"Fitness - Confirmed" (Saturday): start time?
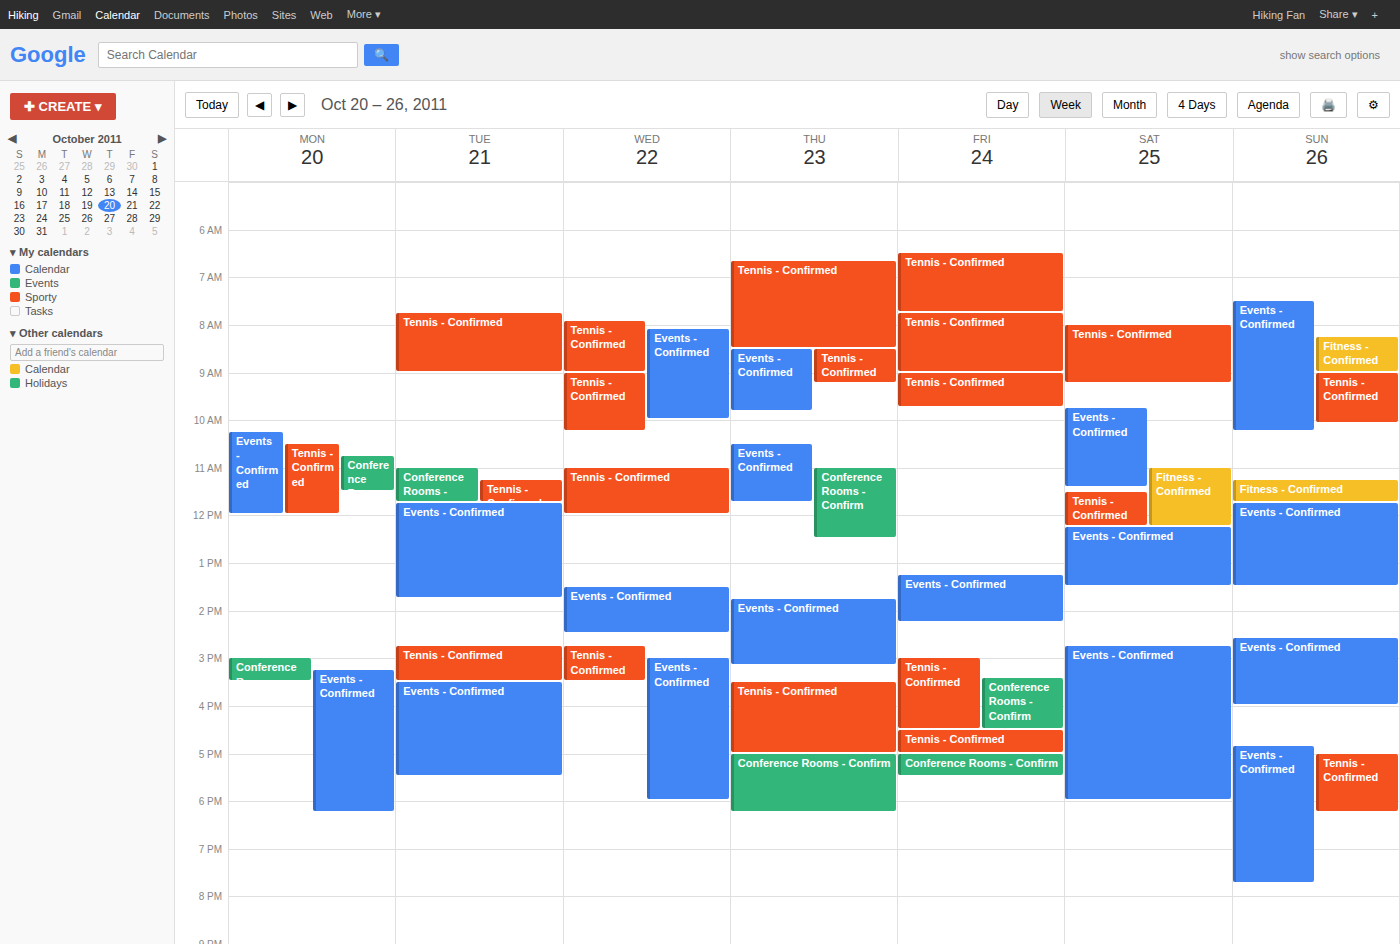
11:00 AM